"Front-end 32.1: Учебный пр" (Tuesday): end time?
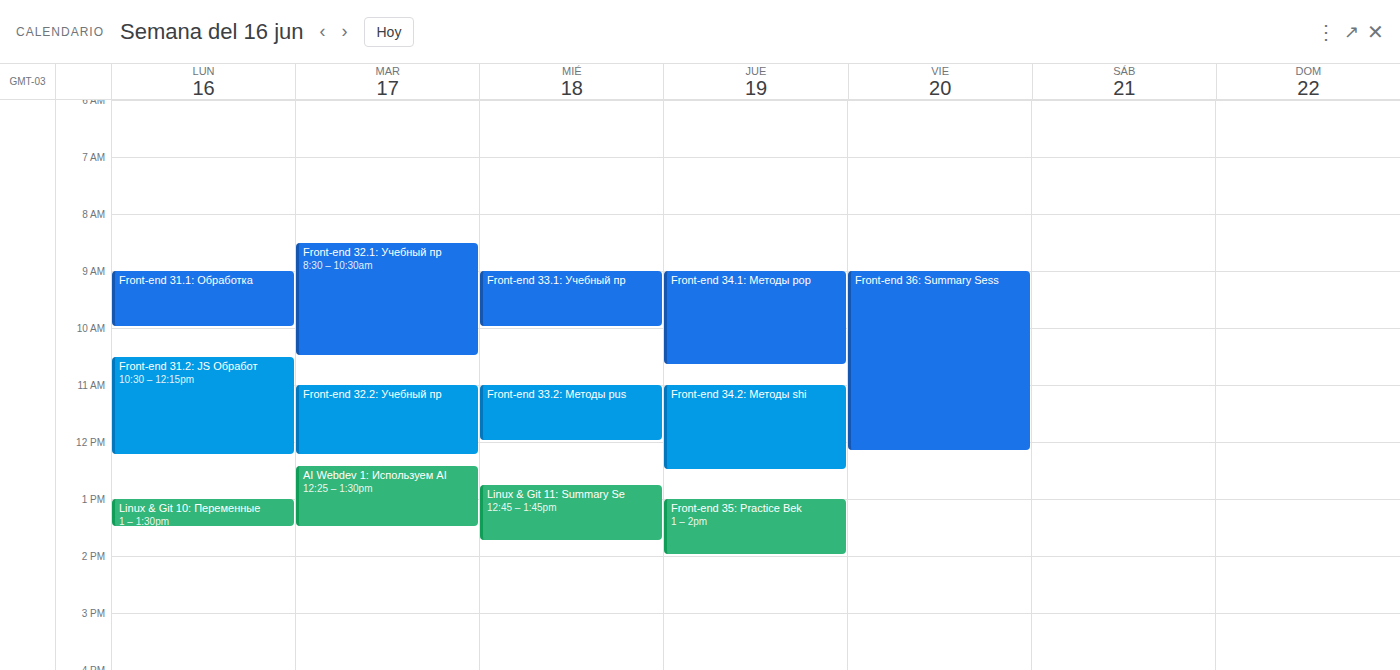
10:30 AM